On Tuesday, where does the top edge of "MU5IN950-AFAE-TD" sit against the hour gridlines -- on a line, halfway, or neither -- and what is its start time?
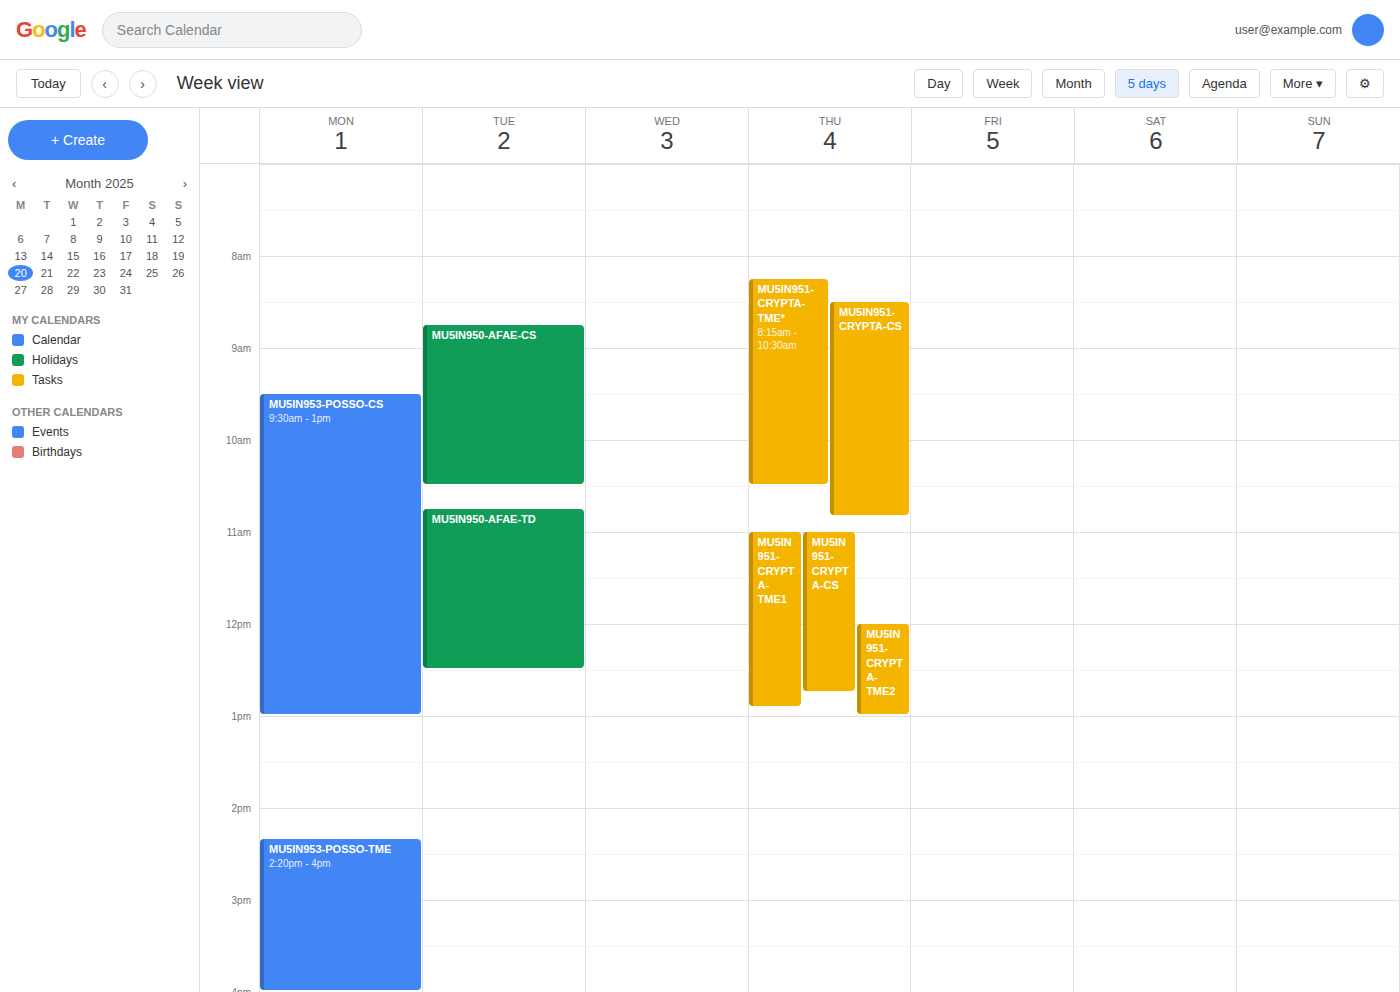
10:45 AM -- neither: three quarters of the way from the 10 AM line to the 11 AM line.